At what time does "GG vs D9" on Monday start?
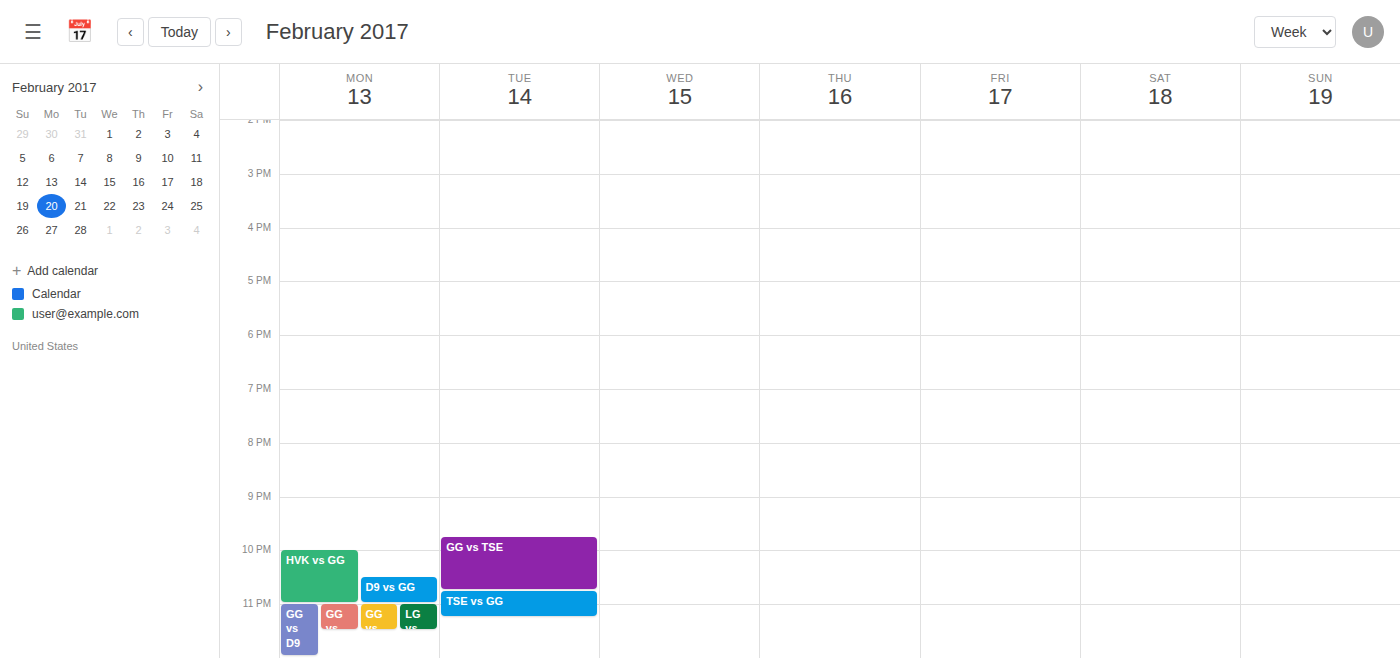
11:00 PM